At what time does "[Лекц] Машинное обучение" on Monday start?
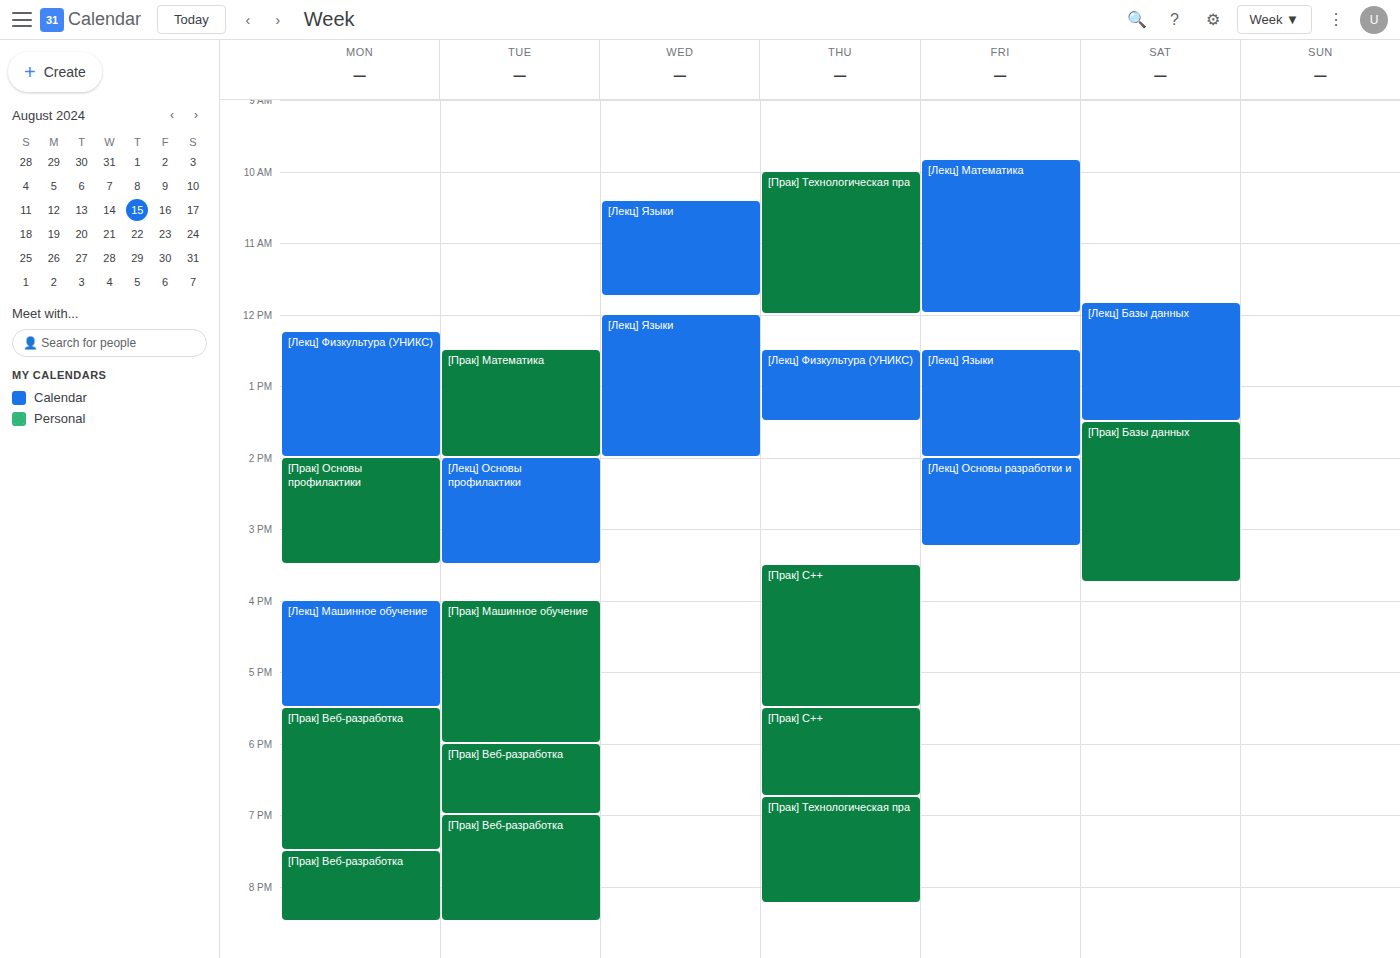
4:00 PM